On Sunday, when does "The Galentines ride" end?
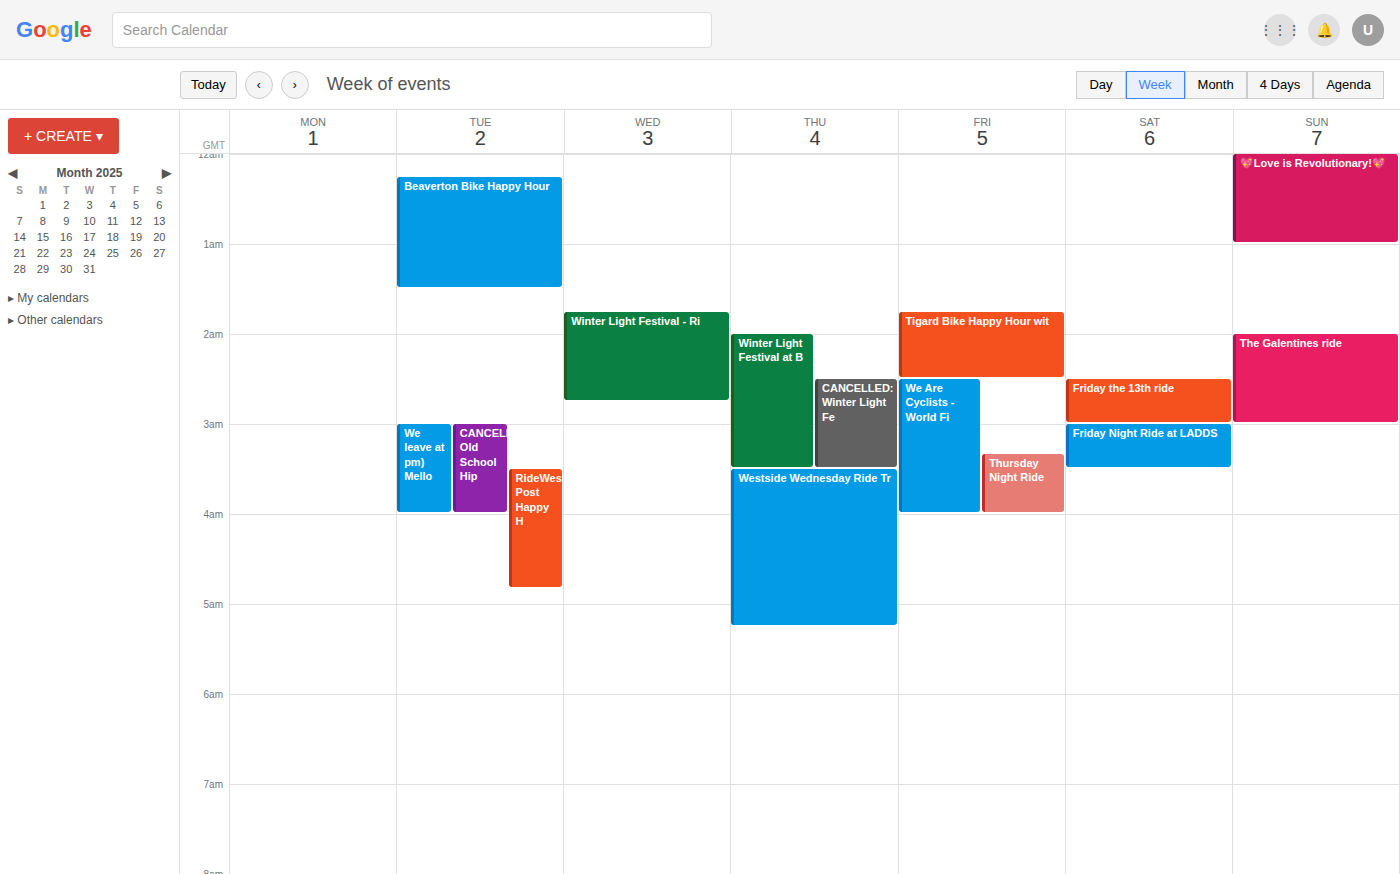
3:00 AM